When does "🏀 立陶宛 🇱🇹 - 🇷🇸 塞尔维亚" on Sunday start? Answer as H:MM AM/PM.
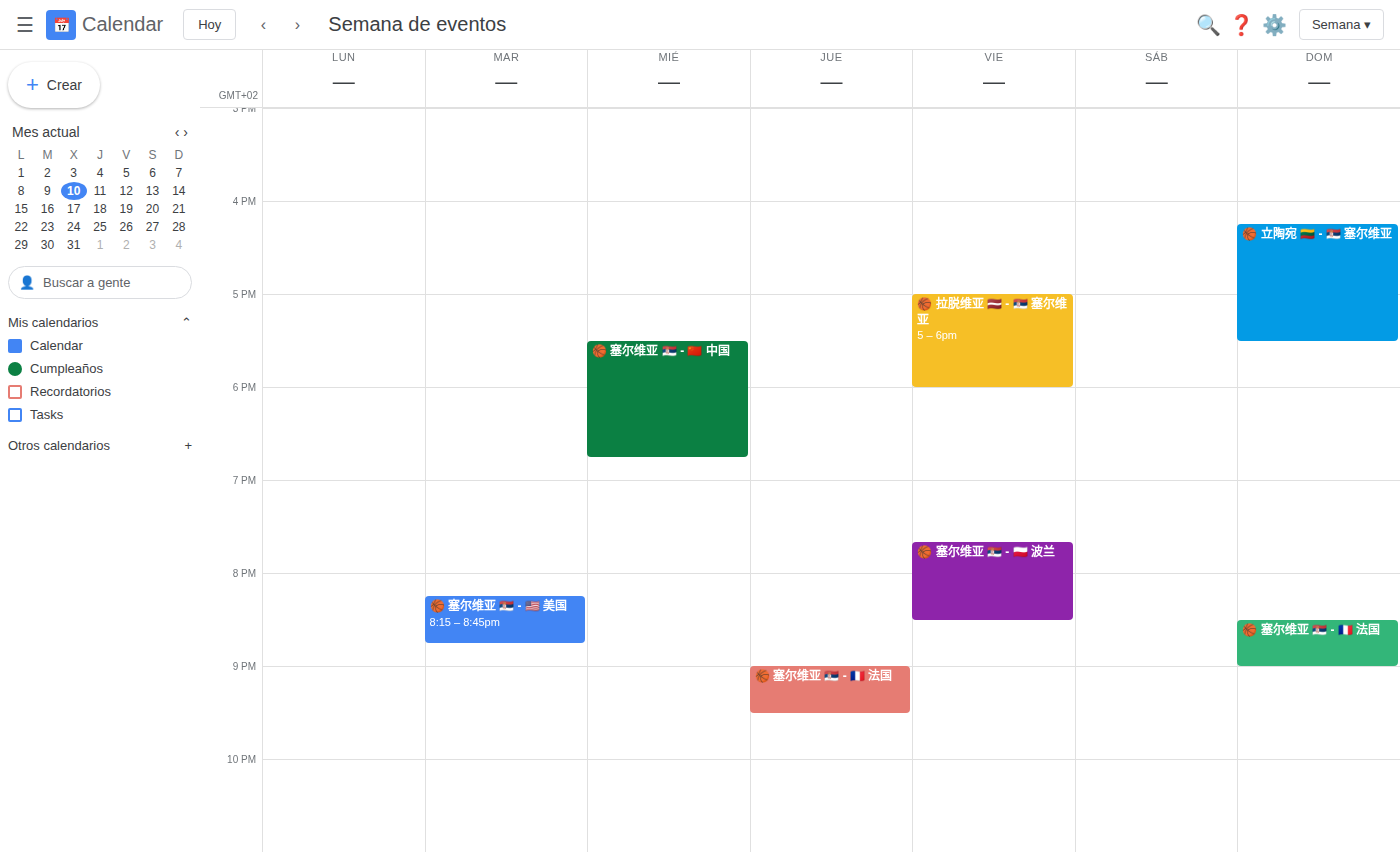
4:15 PM